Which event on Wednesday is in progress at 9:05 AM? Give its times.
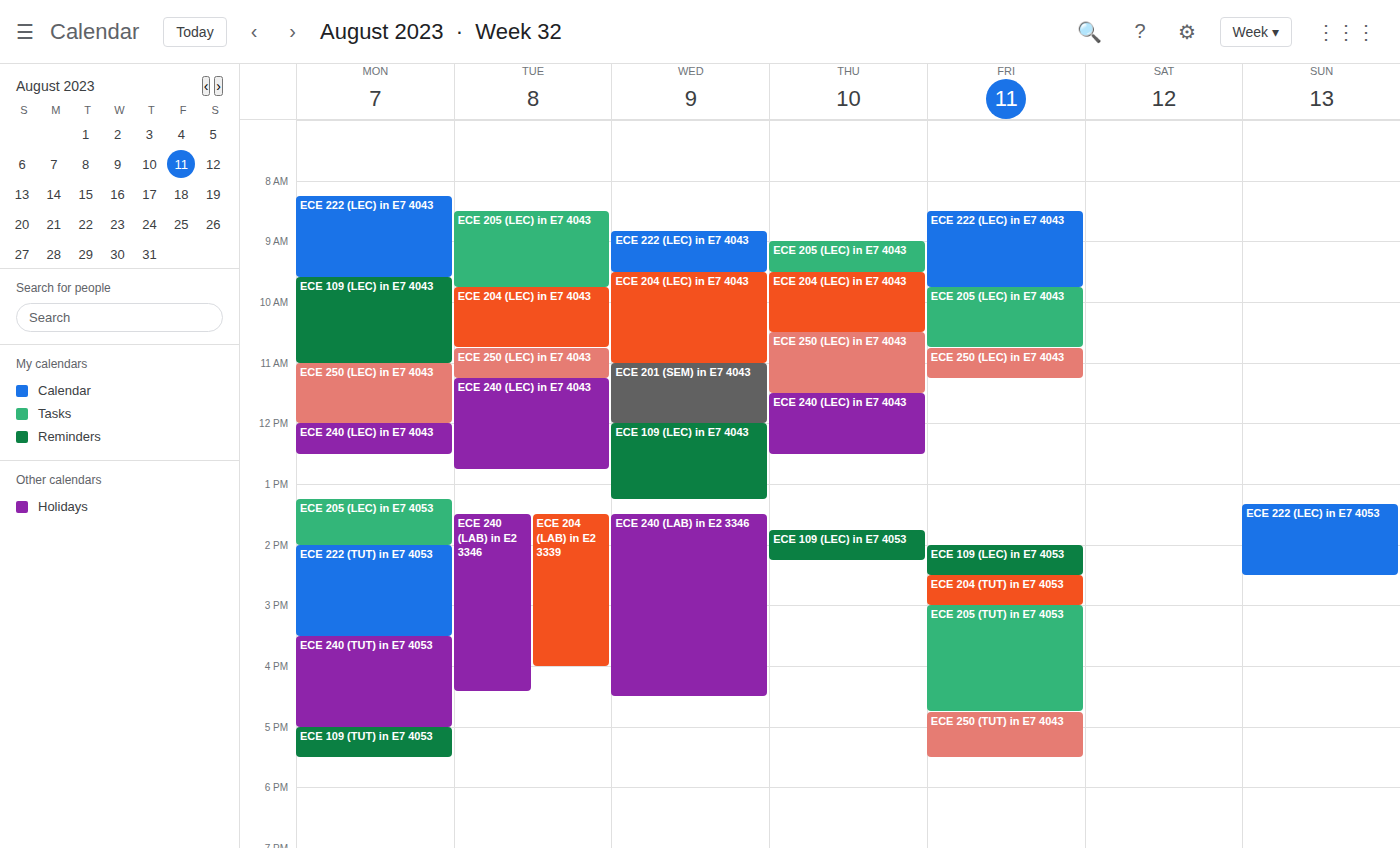
"ECE 222 (LEC) in E7 4043", 8:50 AM to 9:30 AM